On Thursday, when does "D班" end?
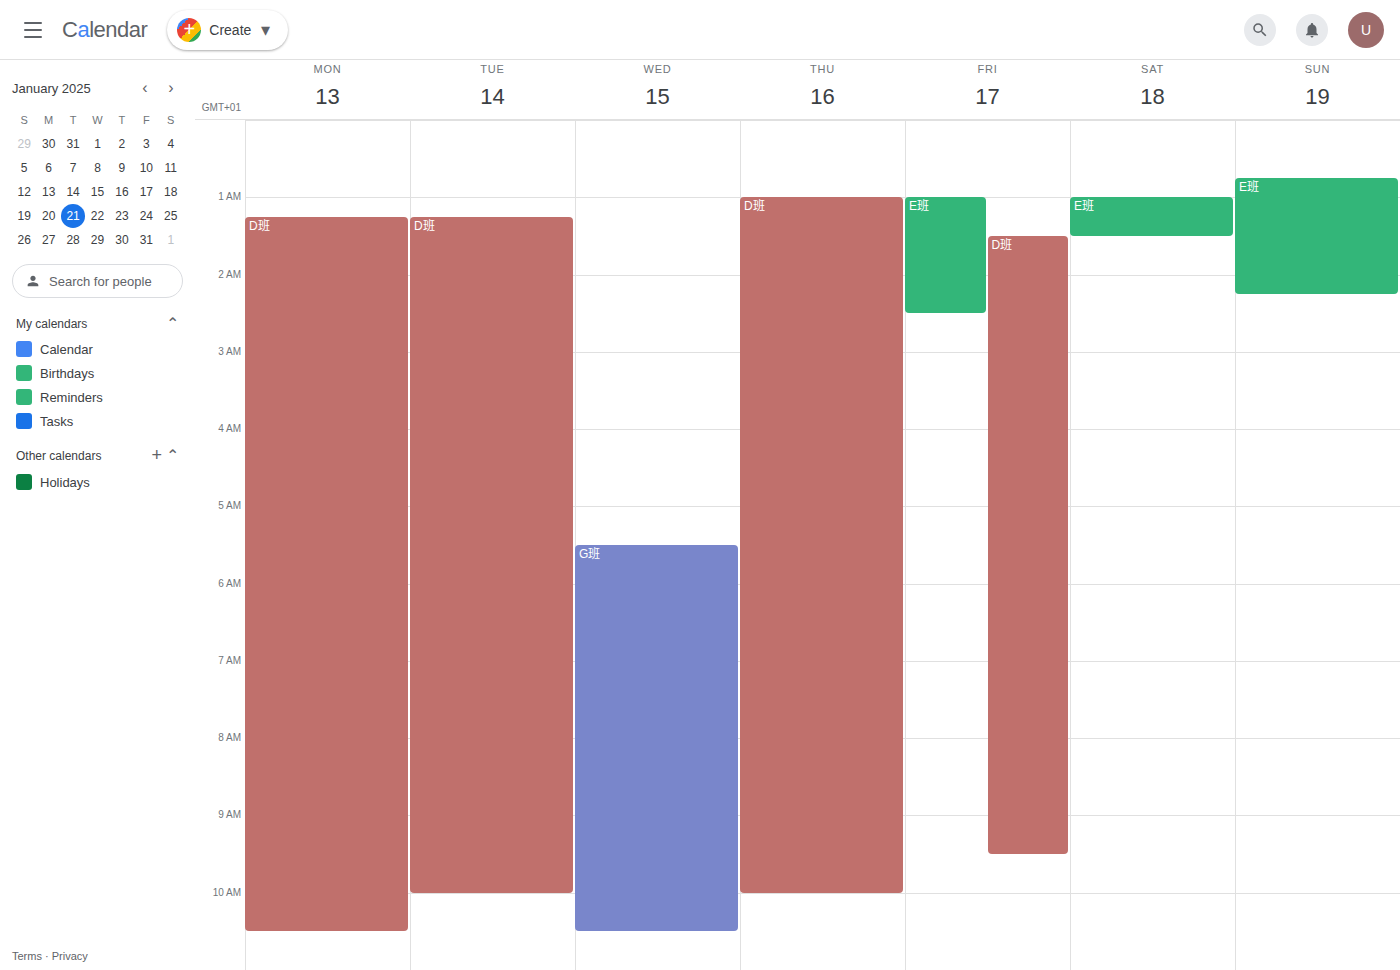
10:00 AM